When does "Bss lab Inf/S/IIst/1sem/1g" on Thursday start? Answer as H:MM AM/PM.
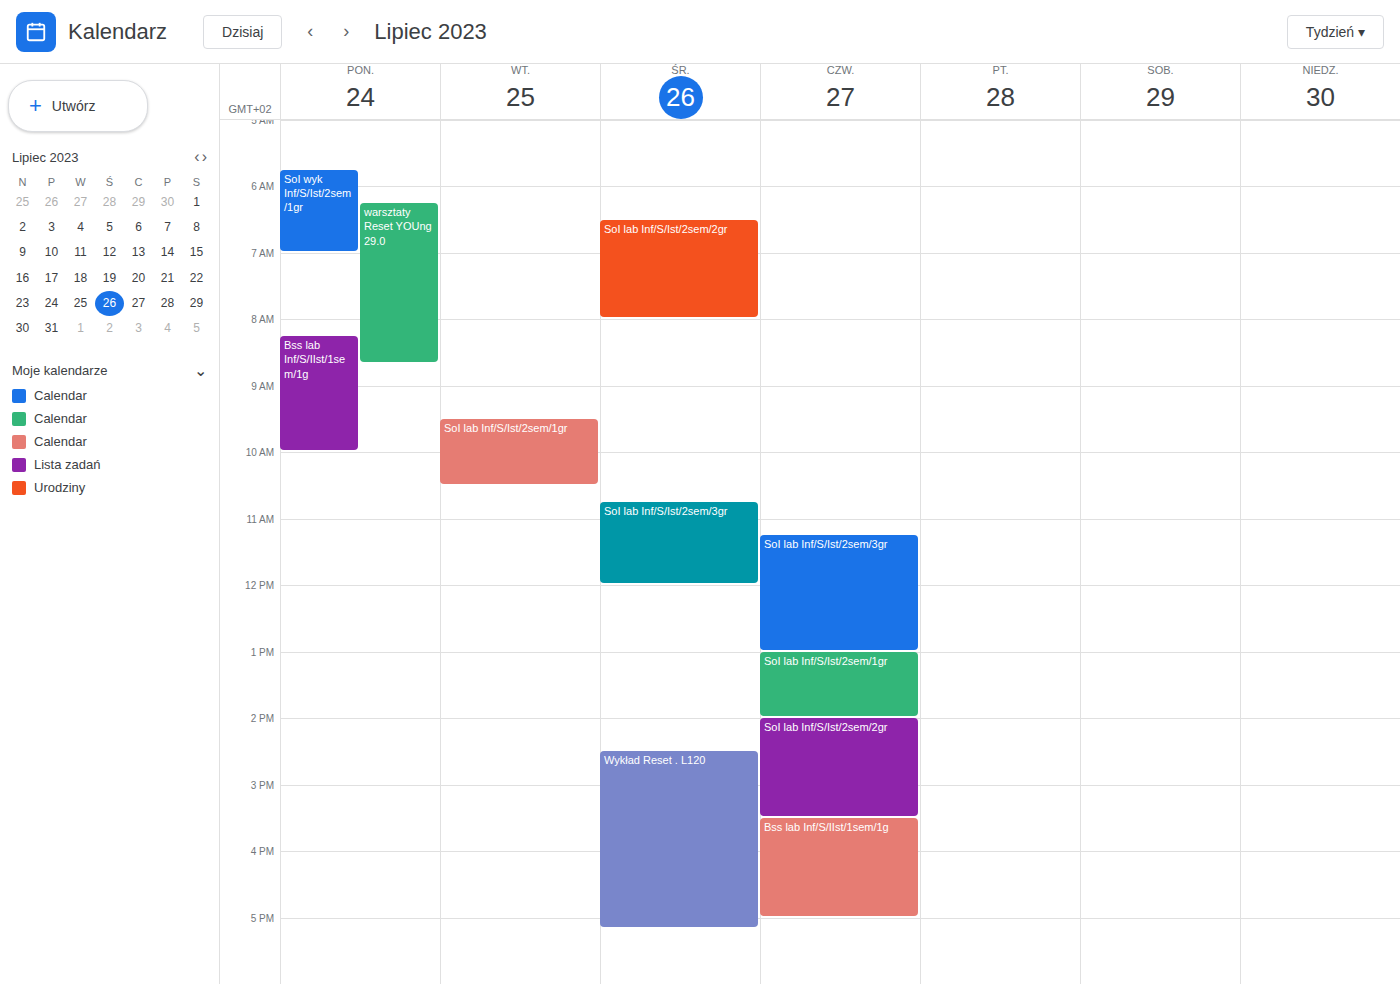
3:30 PM